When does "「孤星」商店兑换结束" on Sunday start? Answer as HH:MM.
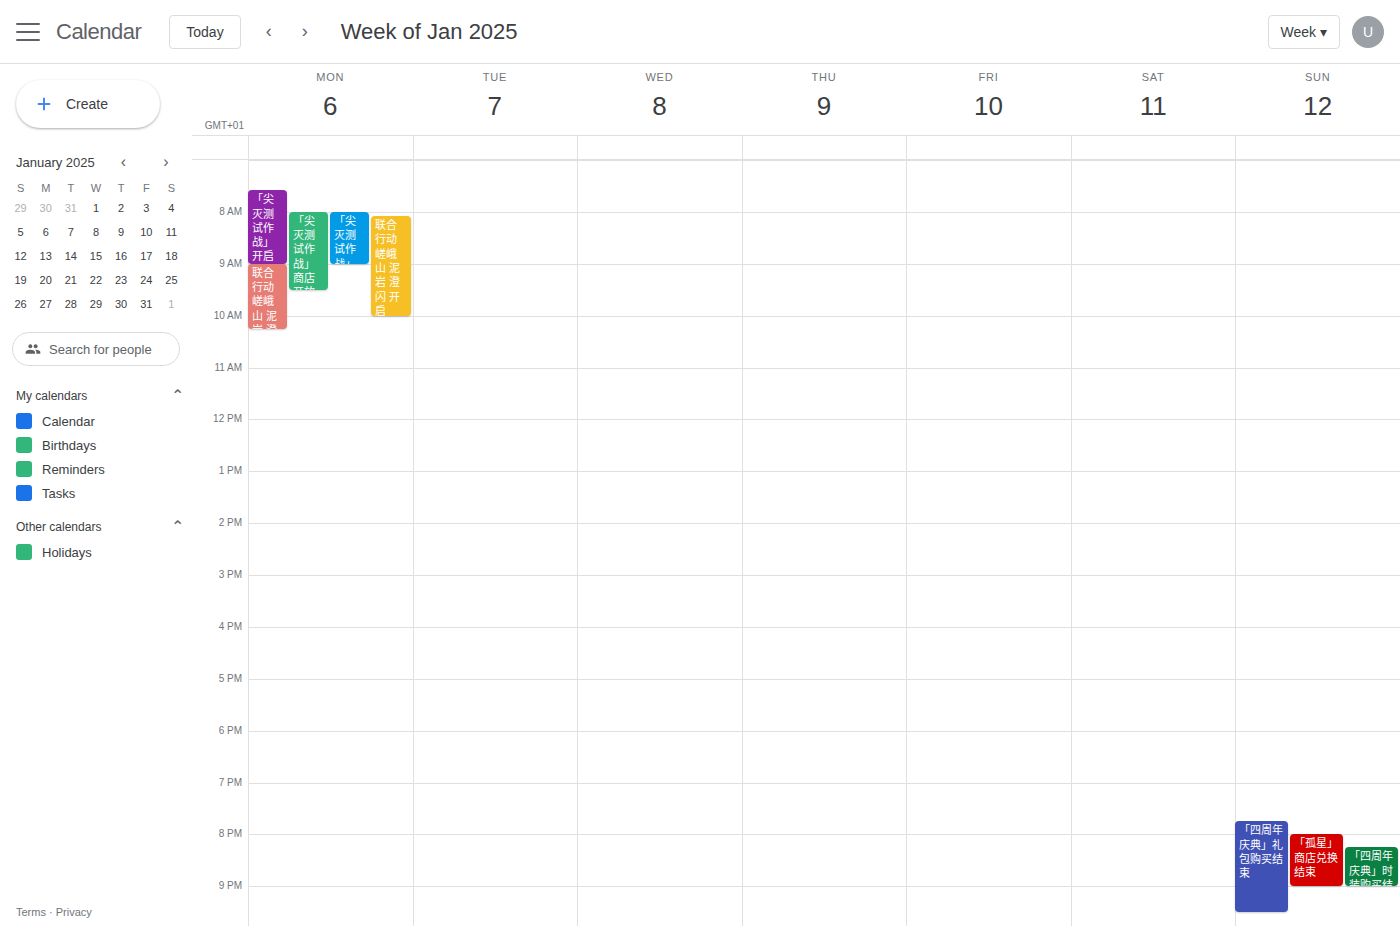
20:00